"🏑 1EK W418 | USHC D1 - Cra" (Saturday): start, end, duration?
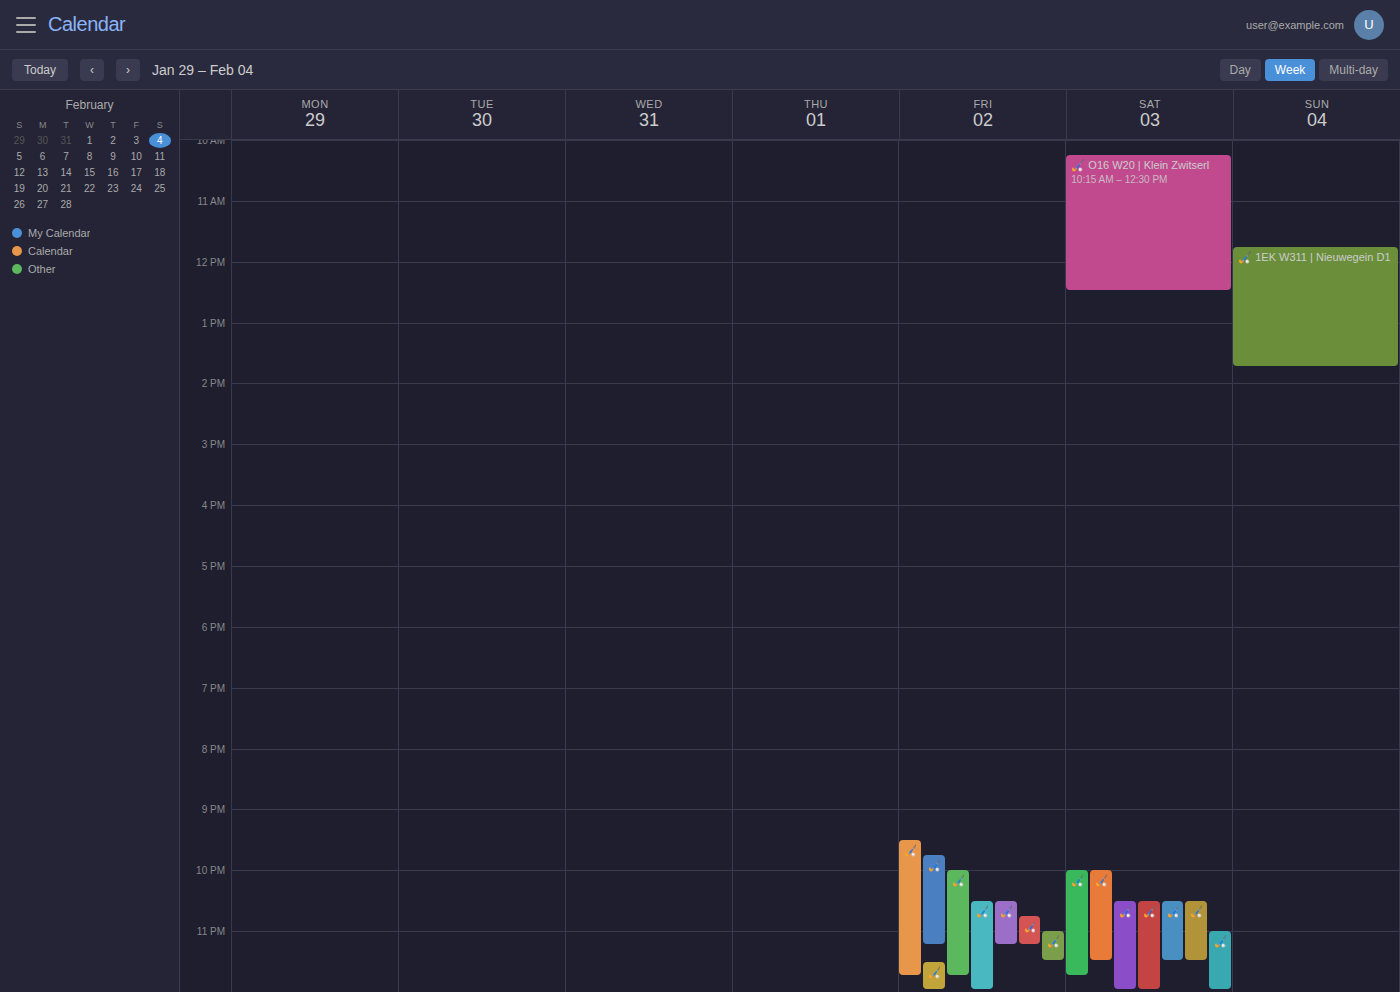
10:00 PM to 11:30 PM, 1 hour 30 minutes